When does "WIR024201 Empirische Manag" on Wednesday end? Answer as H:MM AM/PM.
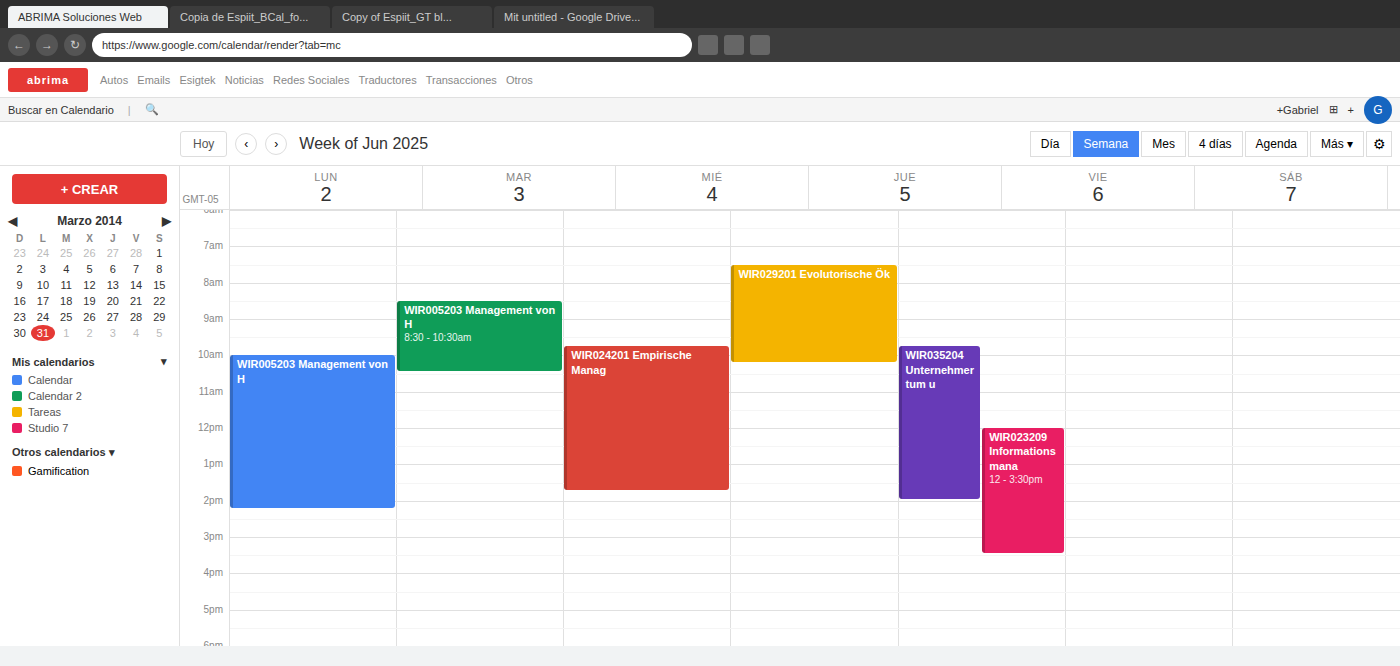
1:45 PM